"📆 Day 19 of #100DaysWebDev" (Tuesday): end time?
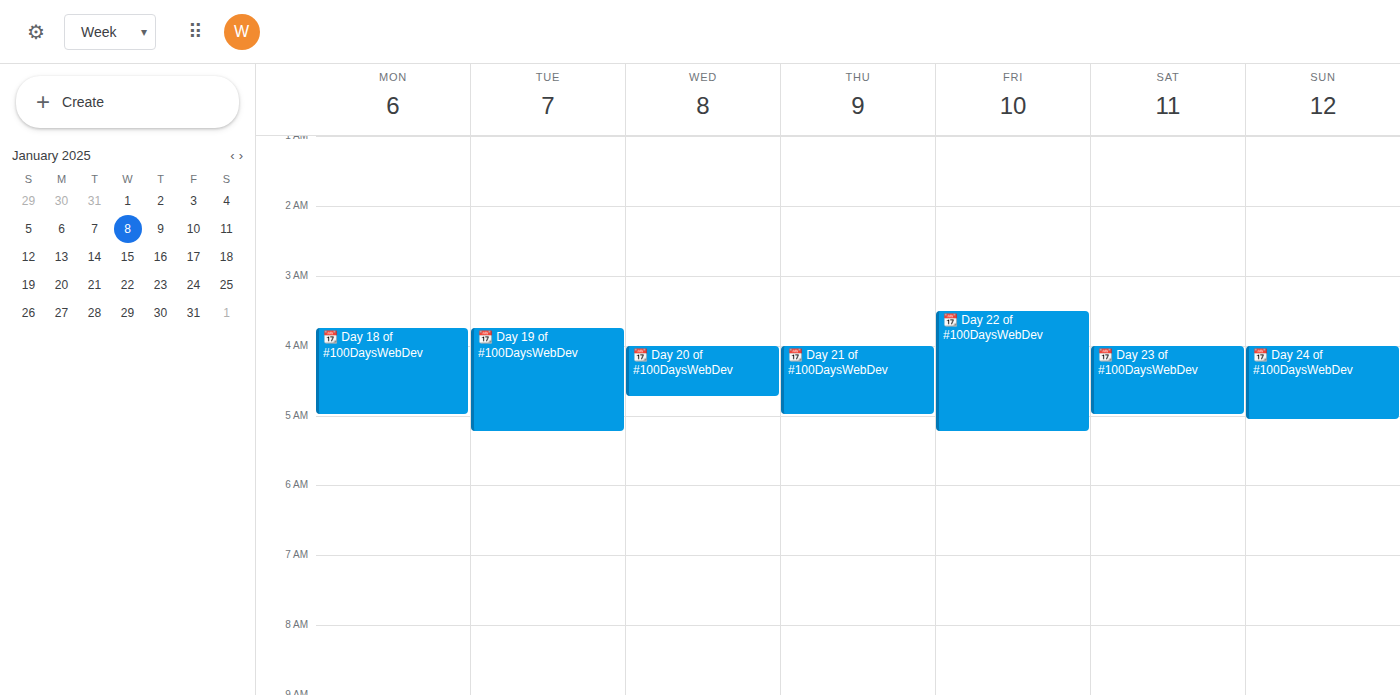
05:15